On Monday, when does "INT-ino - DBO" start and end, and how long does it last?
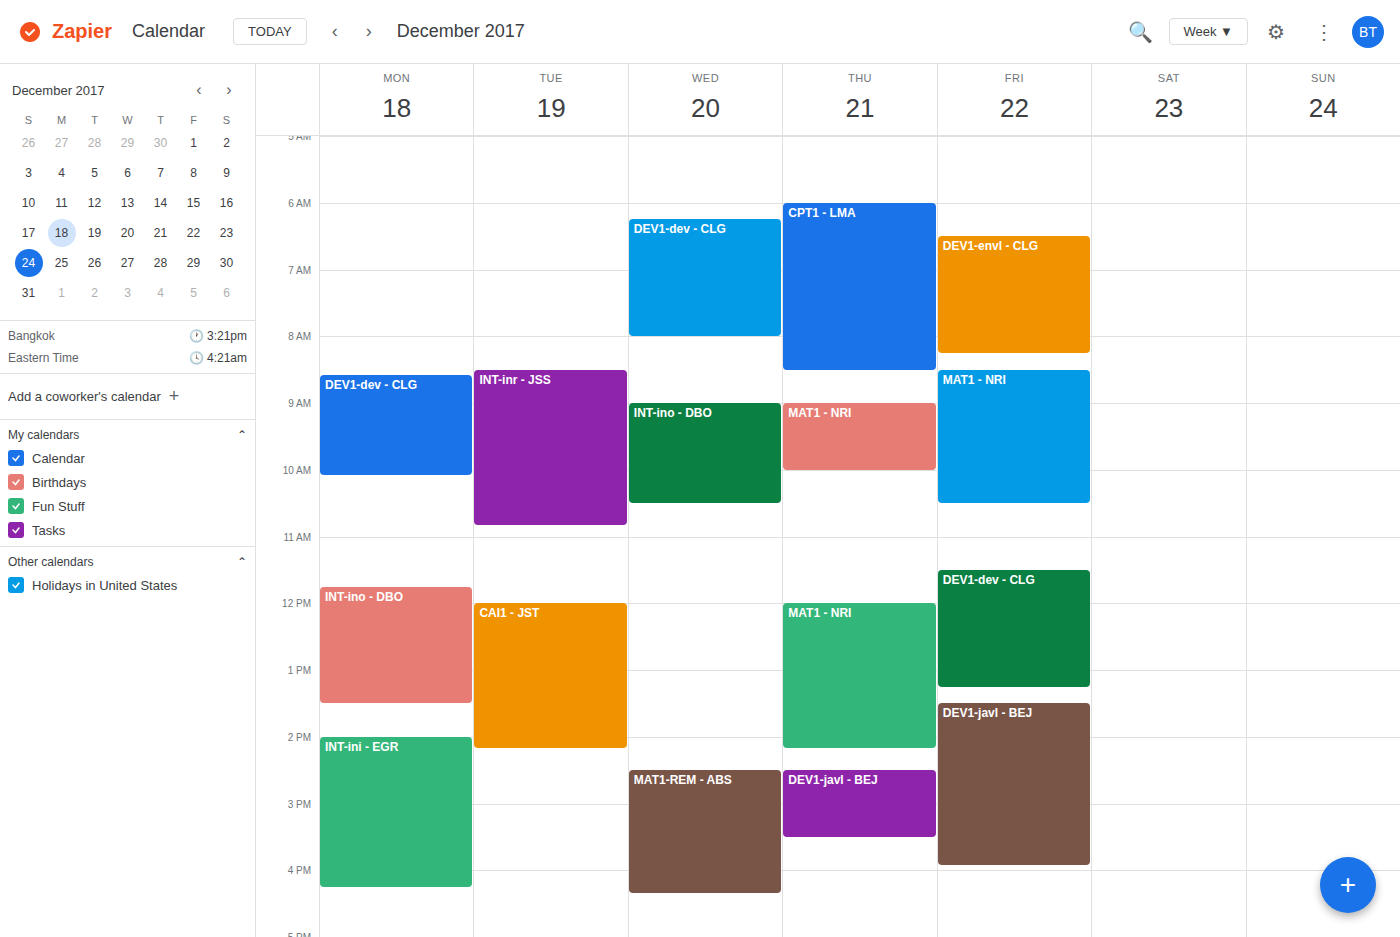
11:45 AM to 1:30 PM, 1 hour 45 minutes